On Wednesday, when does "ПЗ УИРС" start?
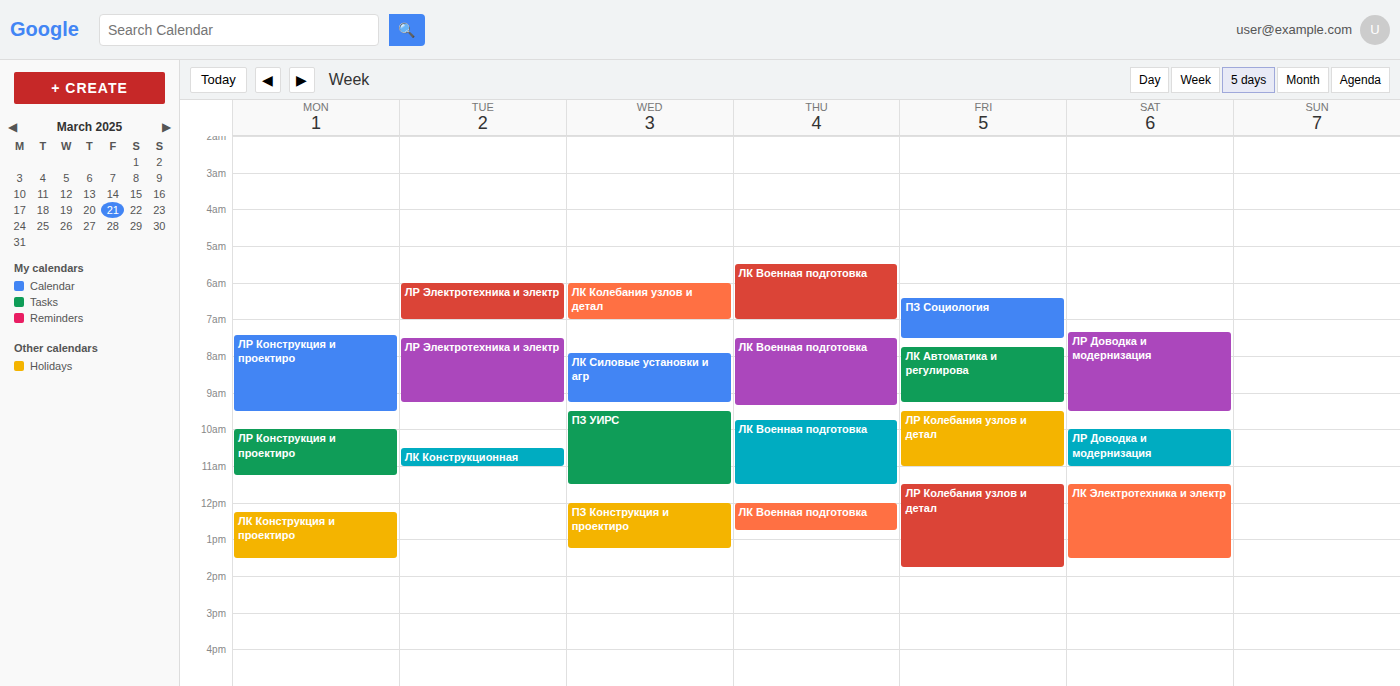
9:30 AM